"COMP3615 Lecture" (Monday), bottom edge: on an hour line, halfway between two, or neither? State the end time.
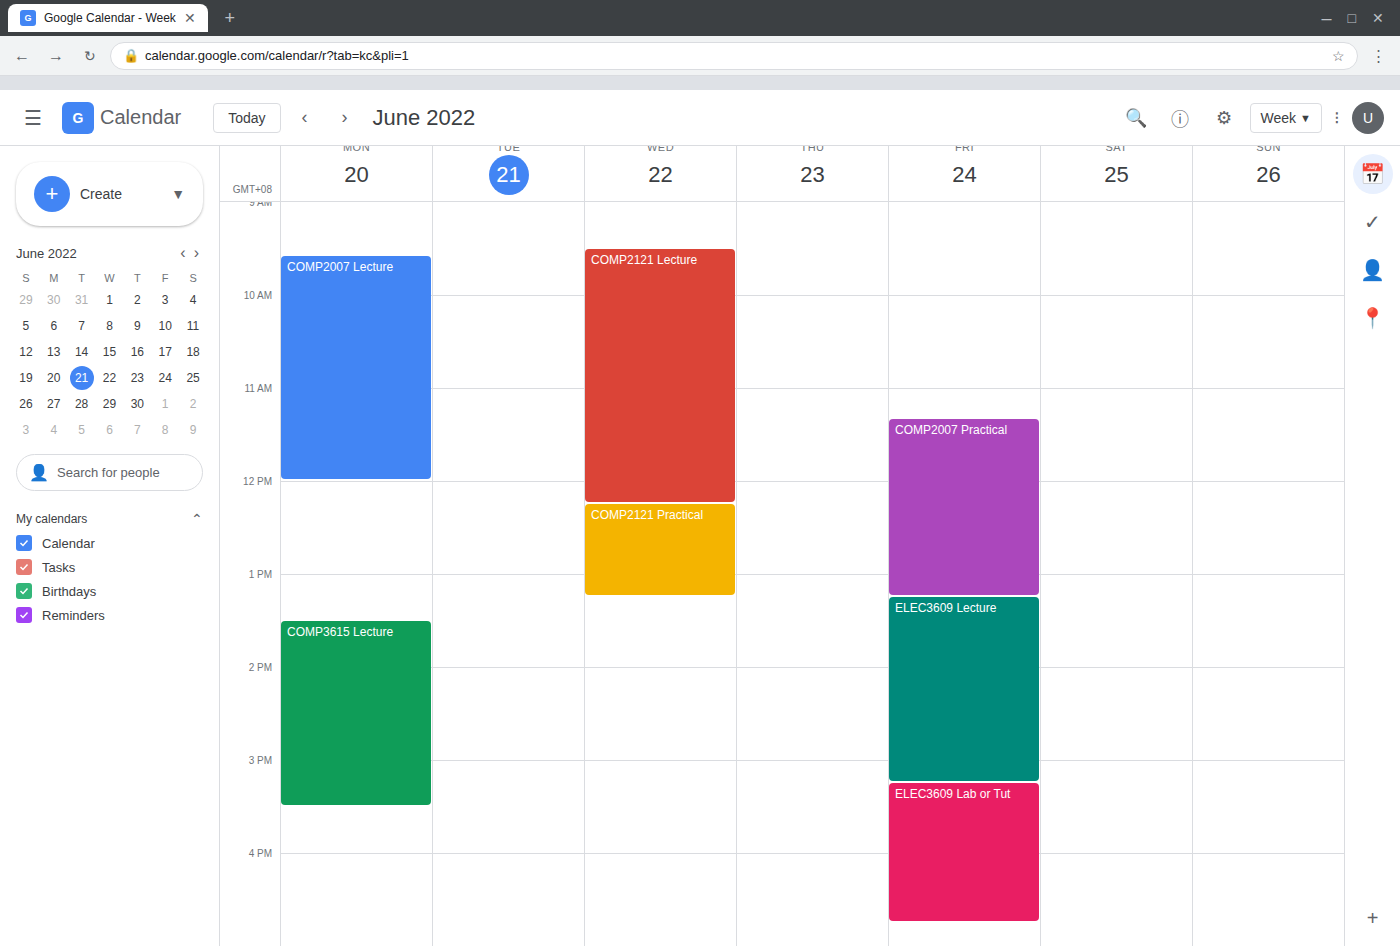
3:30 PM -- halfway between the 3 PM and 4 PM lines.